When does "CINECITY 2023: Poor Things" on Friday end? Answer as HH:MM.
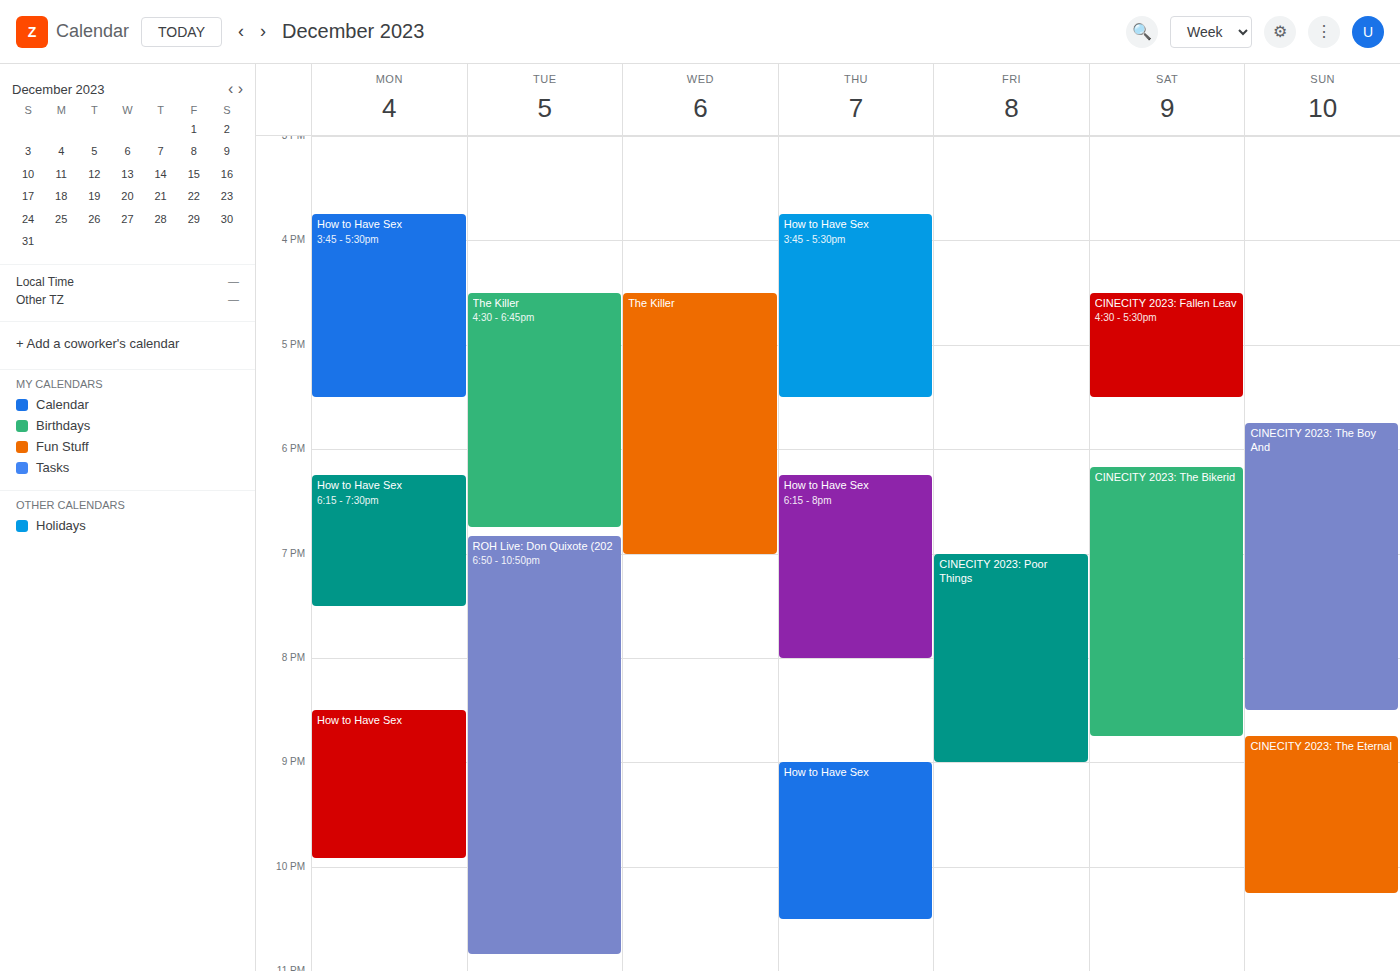
21:00